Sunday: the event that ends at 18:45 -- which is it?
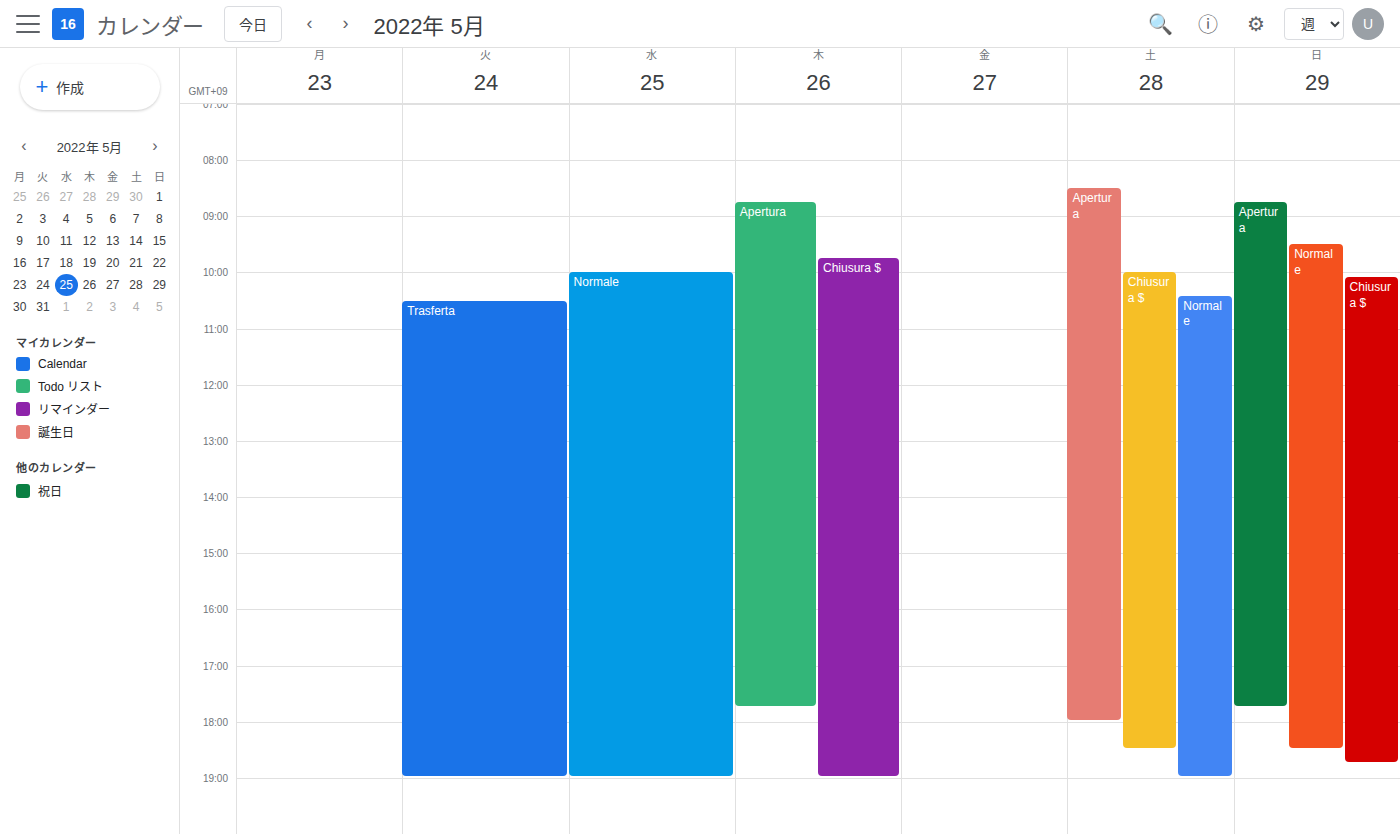
"Chiusura $"